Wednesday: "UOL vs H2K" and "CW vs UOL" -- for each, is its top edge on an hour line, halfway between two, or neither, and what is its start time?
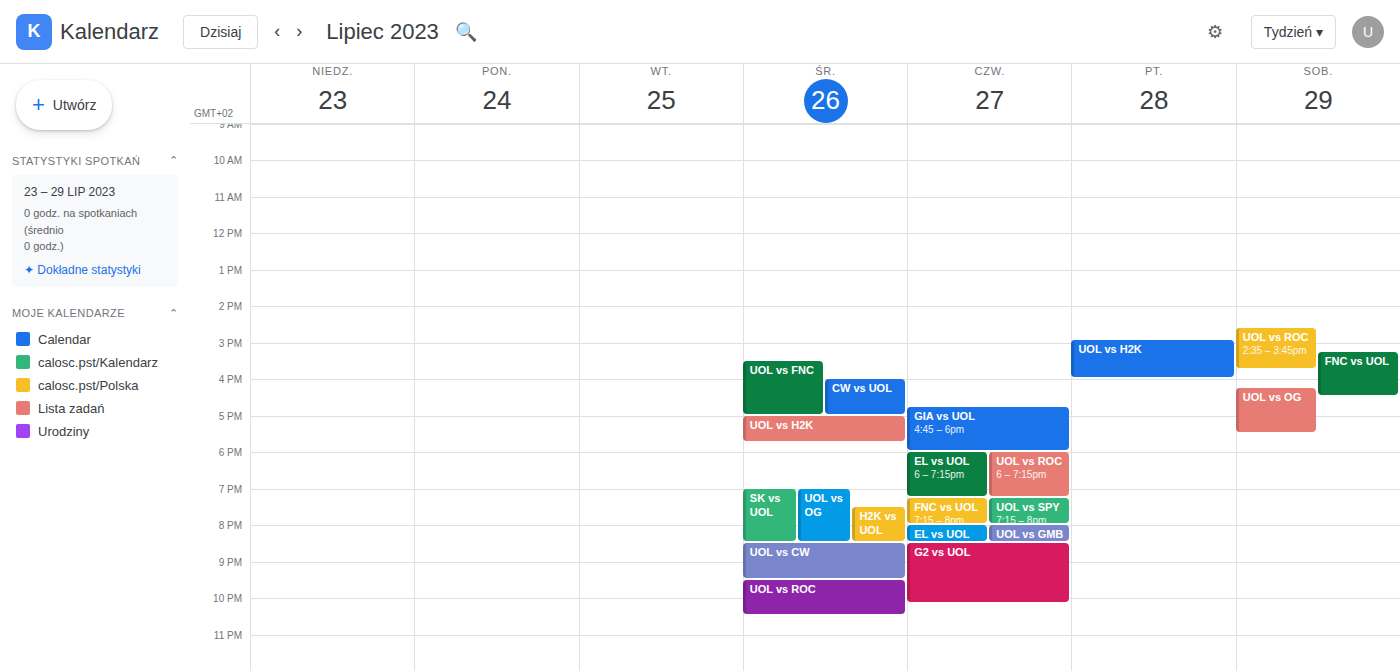
"UOL vs H2K": 5:00 PM, exactly on the 5 PM line. "CW vs UOL": 4:00 PM, exactly on the 4 PM line.